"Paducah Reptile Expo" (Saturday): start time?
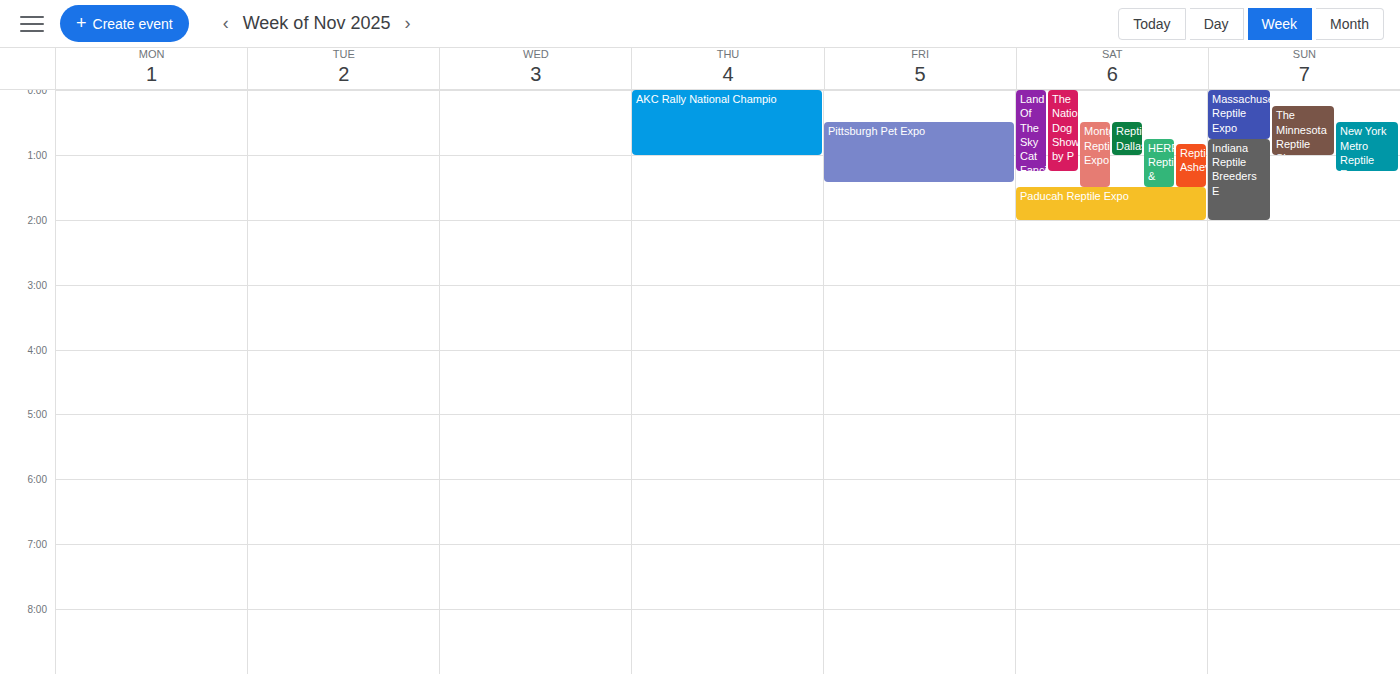
1:30 AM